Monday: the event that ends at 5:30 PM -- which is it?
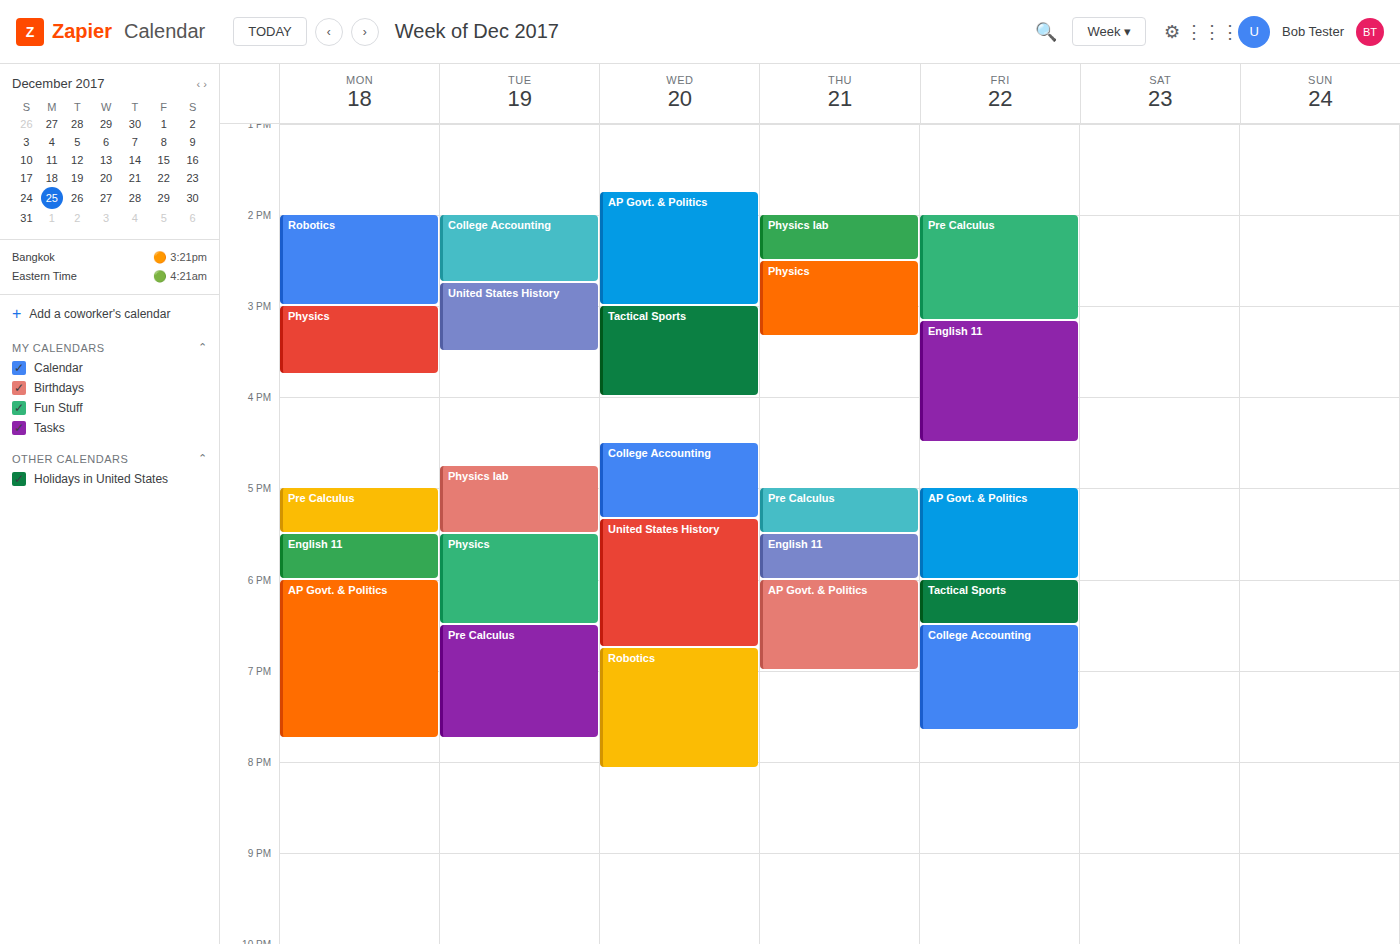
"Pre Calculus"